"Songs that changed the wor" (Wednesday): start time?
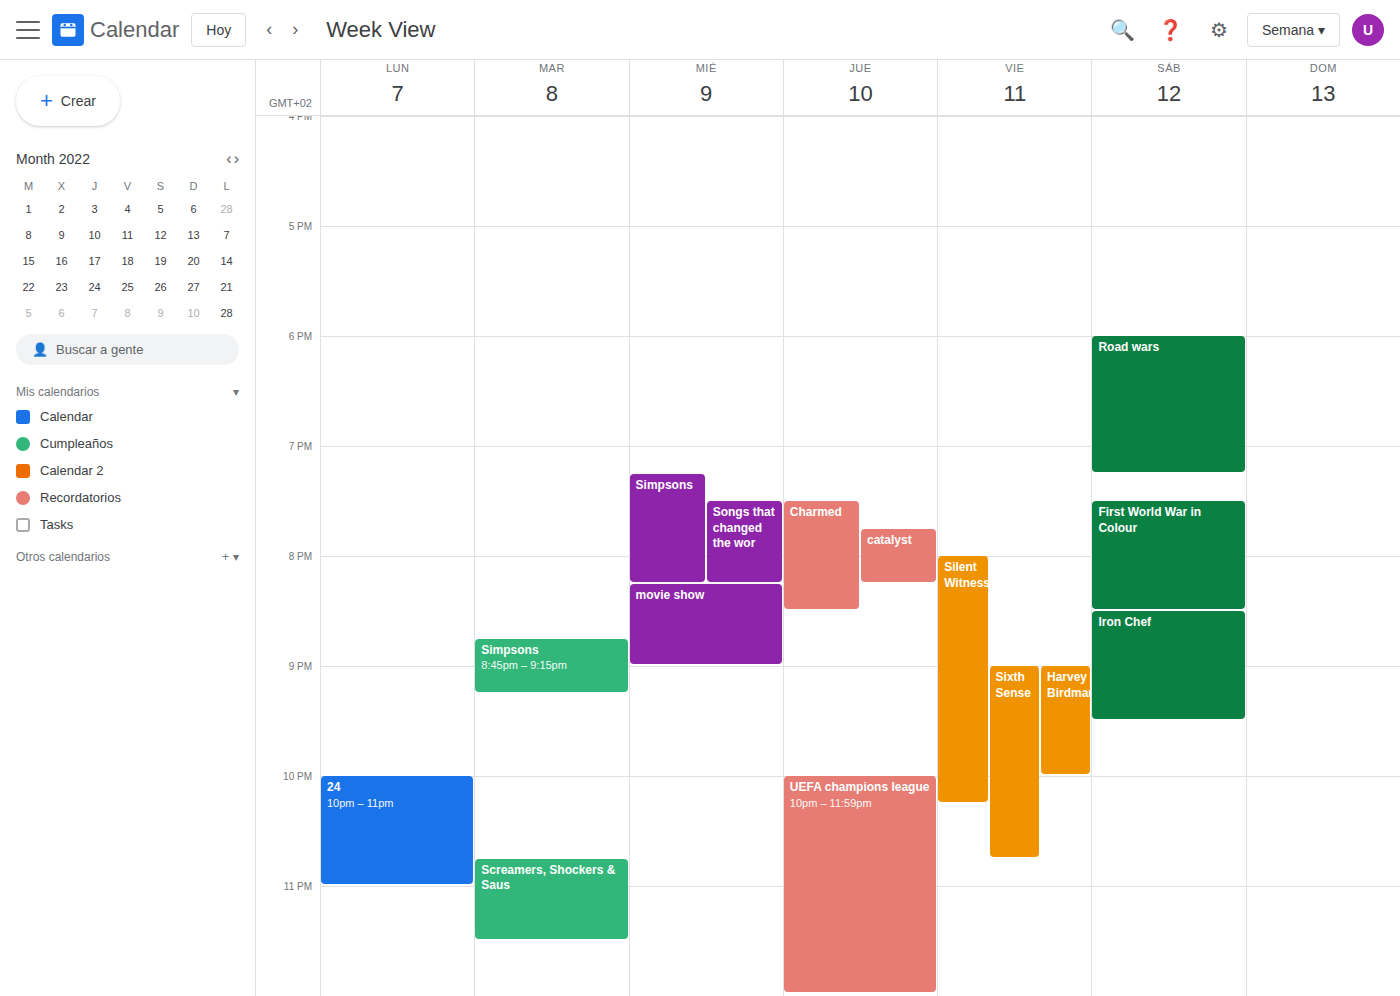
7:30 PM